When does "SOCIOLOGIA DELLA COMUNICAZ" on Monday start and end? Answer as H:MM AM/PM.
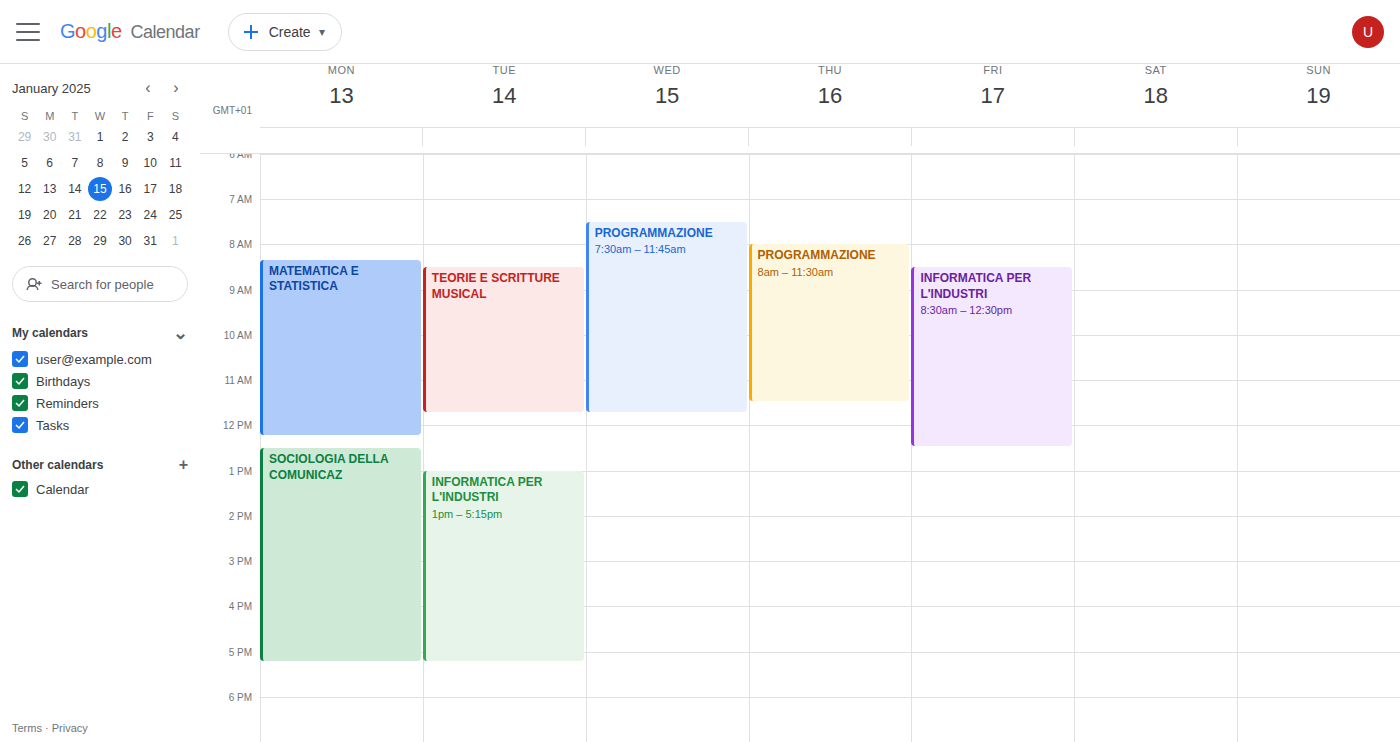
12:30 PM to 5:15 PM